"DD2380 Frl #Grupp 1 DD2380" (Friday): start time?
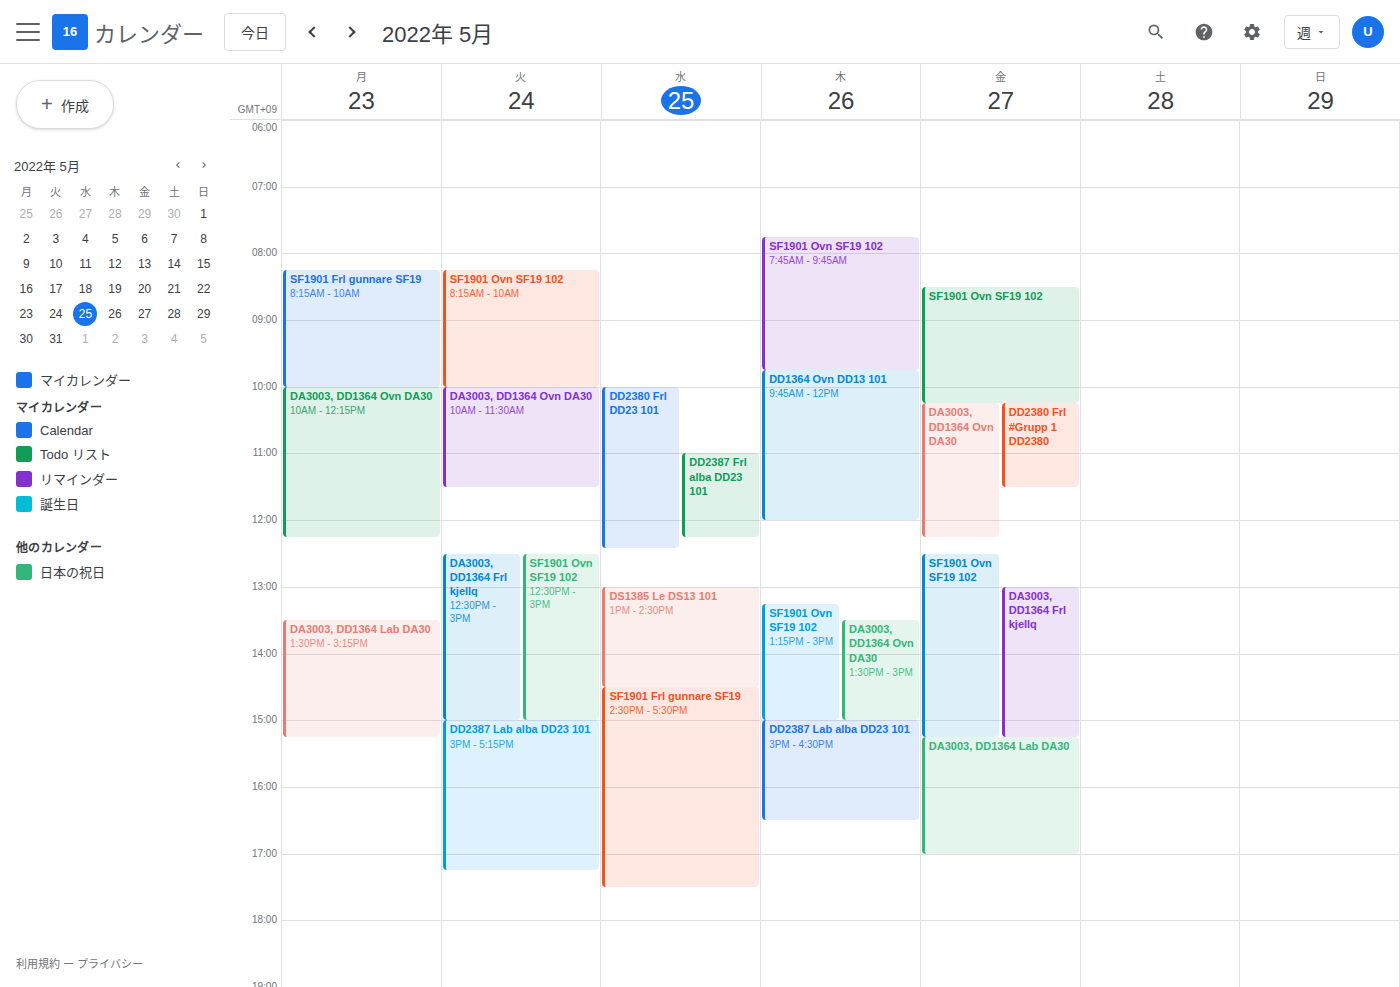
10:15 AM